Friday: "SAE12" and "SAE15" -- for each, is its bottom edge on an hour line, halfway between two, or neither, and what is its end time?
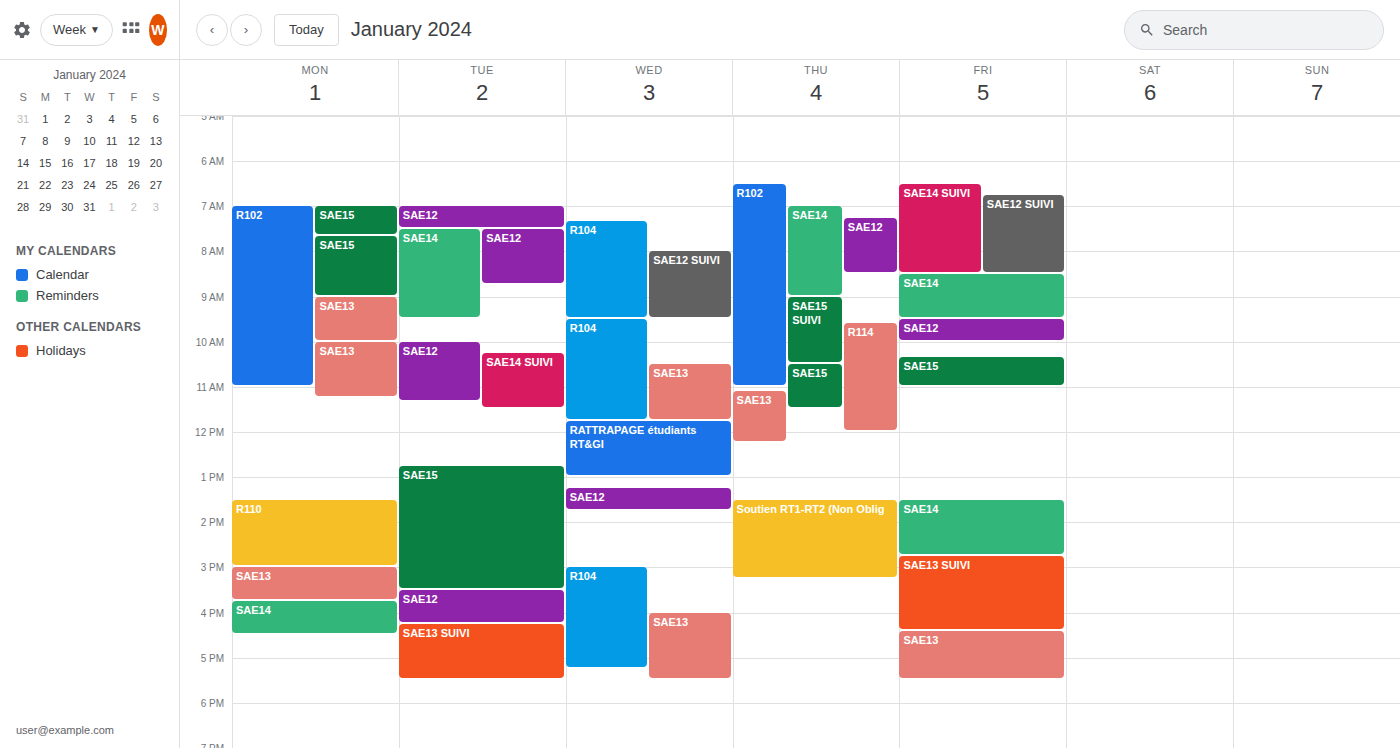
"SAE12": 10:00 AM, exactly on the 10 AM line. "SAE15": 11:00 AM, exactly on the 11 AM line.